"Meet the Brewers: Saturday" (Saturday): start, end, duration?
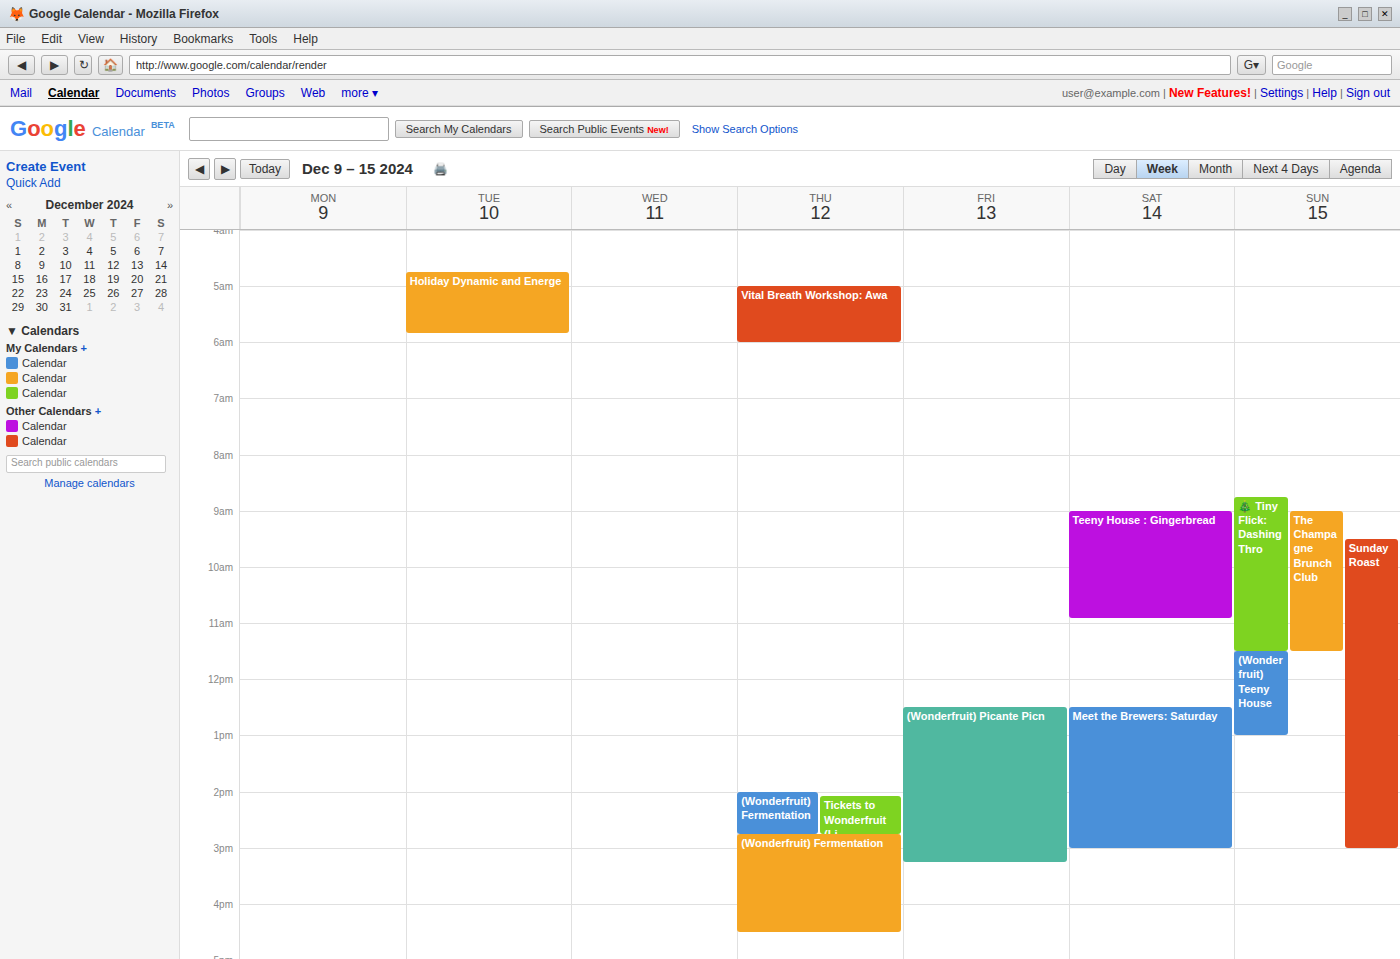
12:30 PM to 3:00 PM, 2 hours 30 minutes